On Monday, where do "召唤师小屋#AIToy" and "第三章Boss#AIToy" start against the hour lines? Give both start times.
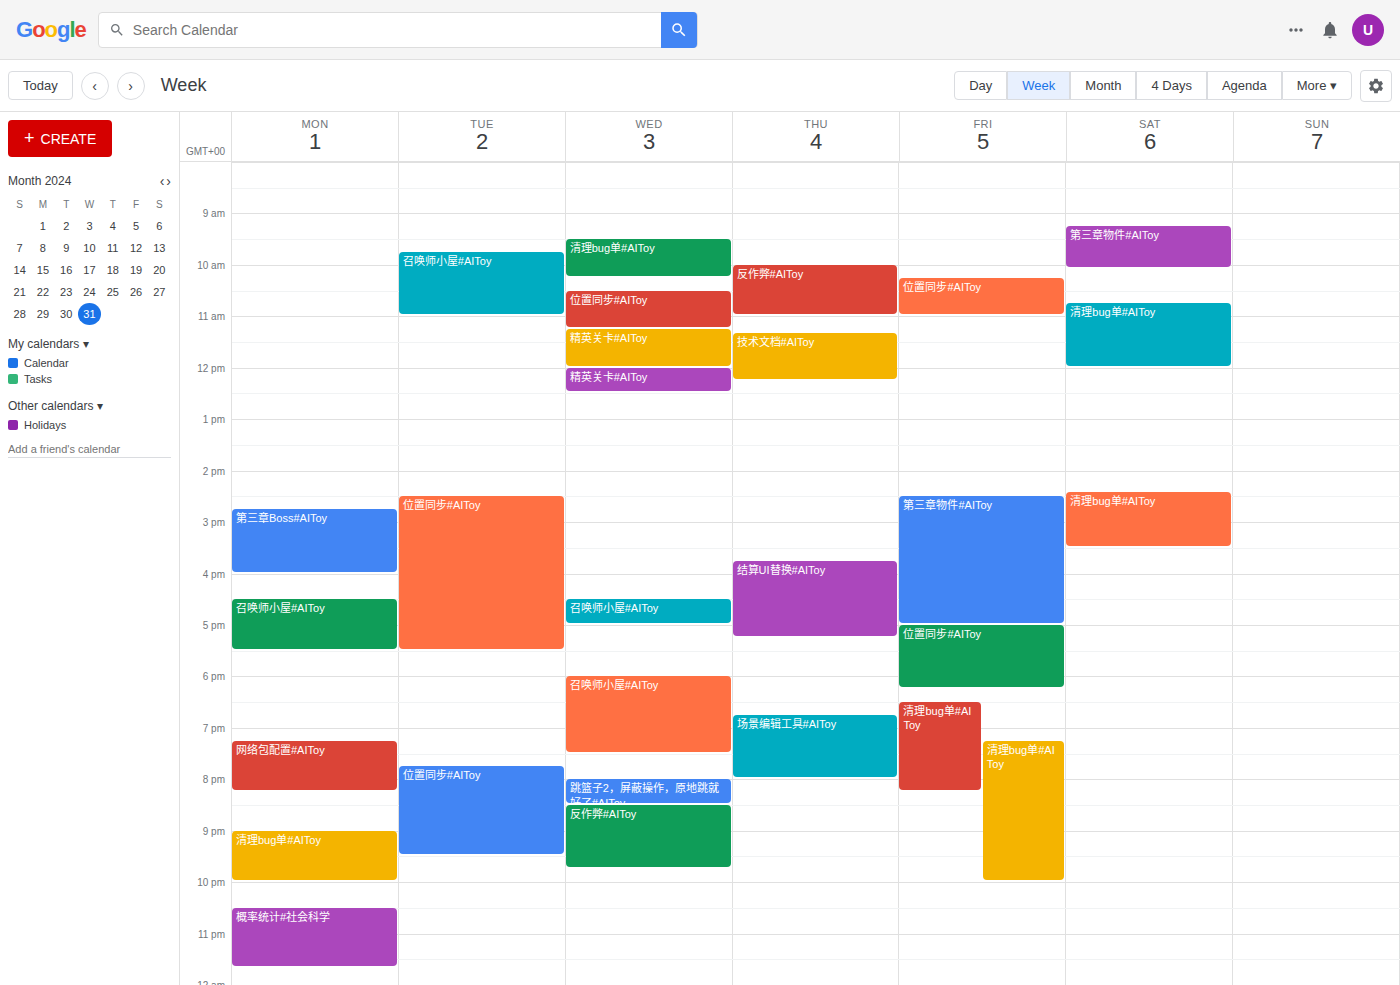
"召唤师小屋#AIToy": 4:30 PM, halfway between the 4 PM and 5 PM lines. "第三章Boss#AIToy": 2:45 PM, neither: three quarters of the way from the 2 PM line to the 3 PM line.